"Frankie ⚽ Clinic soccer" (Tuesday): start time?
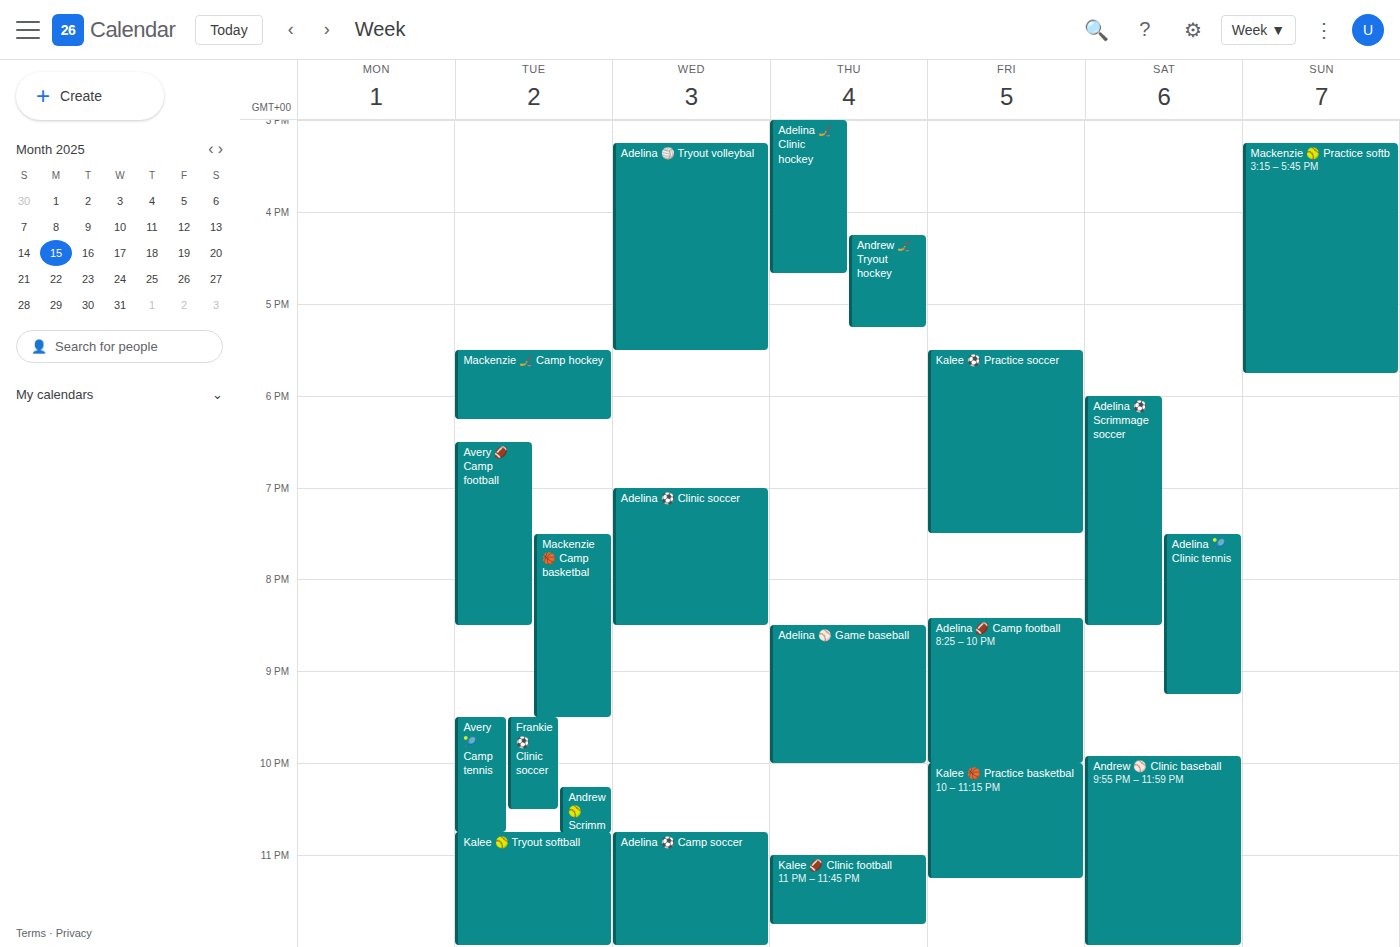
9:30 PM